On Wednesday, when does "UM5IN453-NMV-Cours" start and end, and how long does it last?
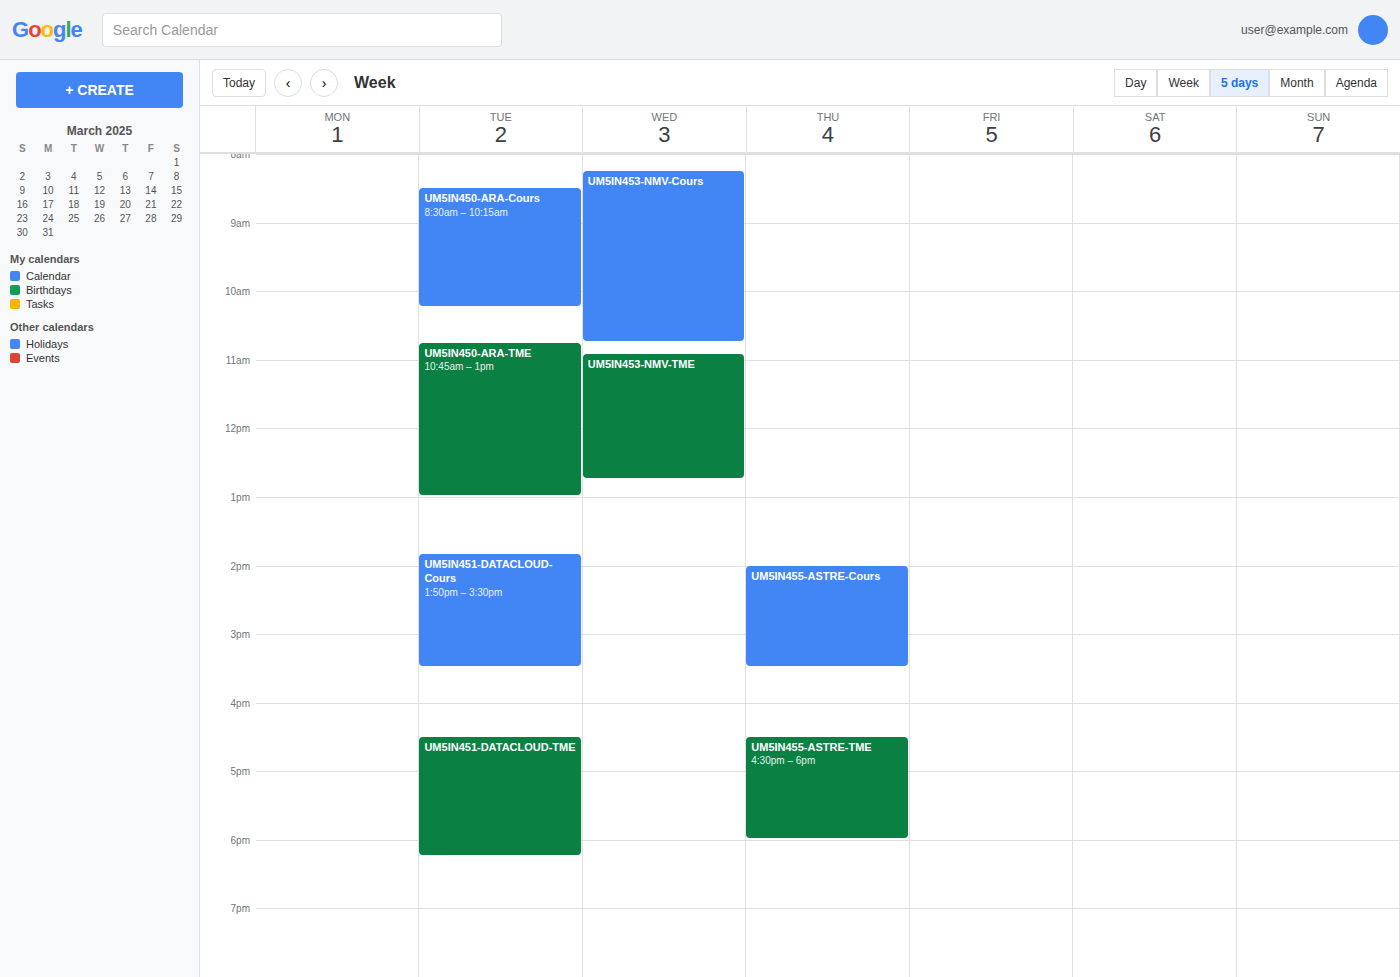
8:15 AM to 10:45 AM, 2 hours 30 minutes